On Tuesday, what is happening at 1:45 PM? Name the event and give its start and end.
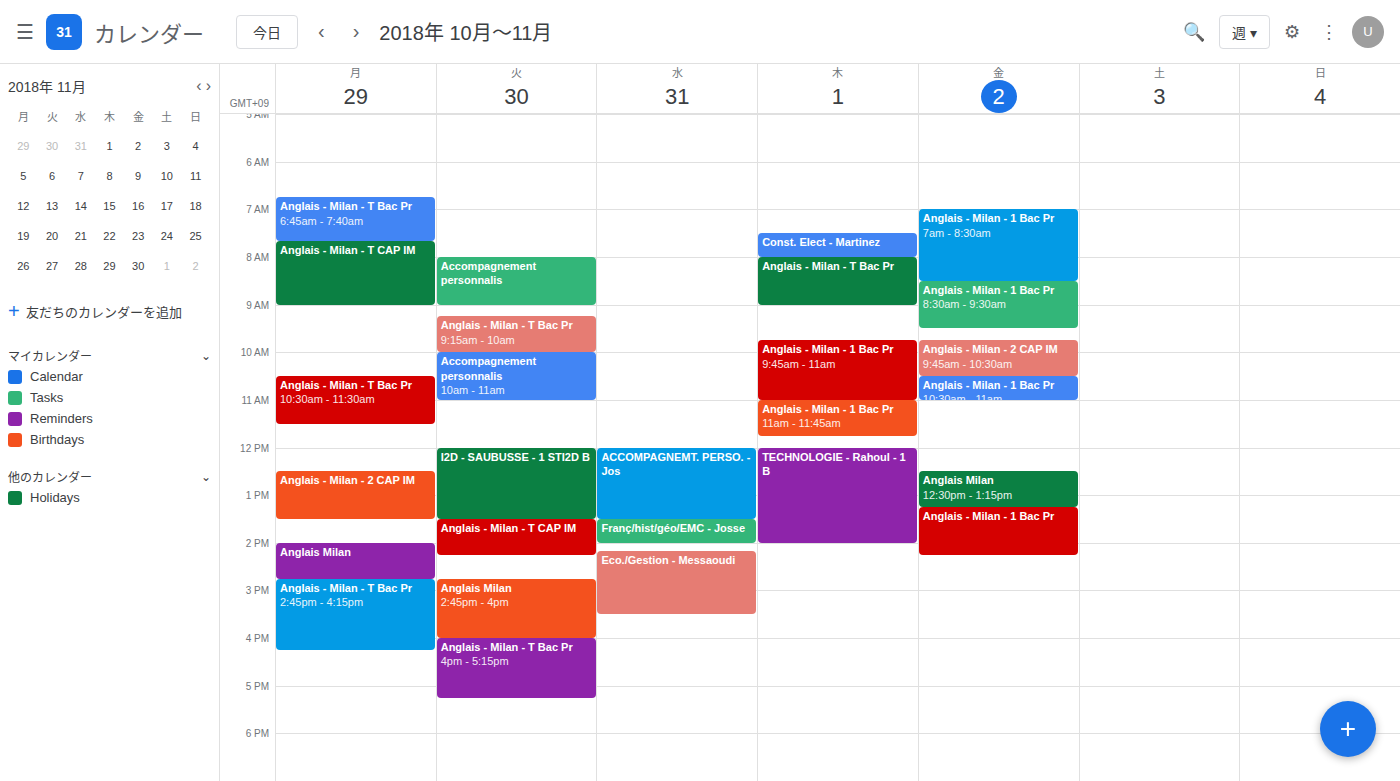
"Anglais - Milan - T CAP IM", 1:30 PM to 2:15 PM